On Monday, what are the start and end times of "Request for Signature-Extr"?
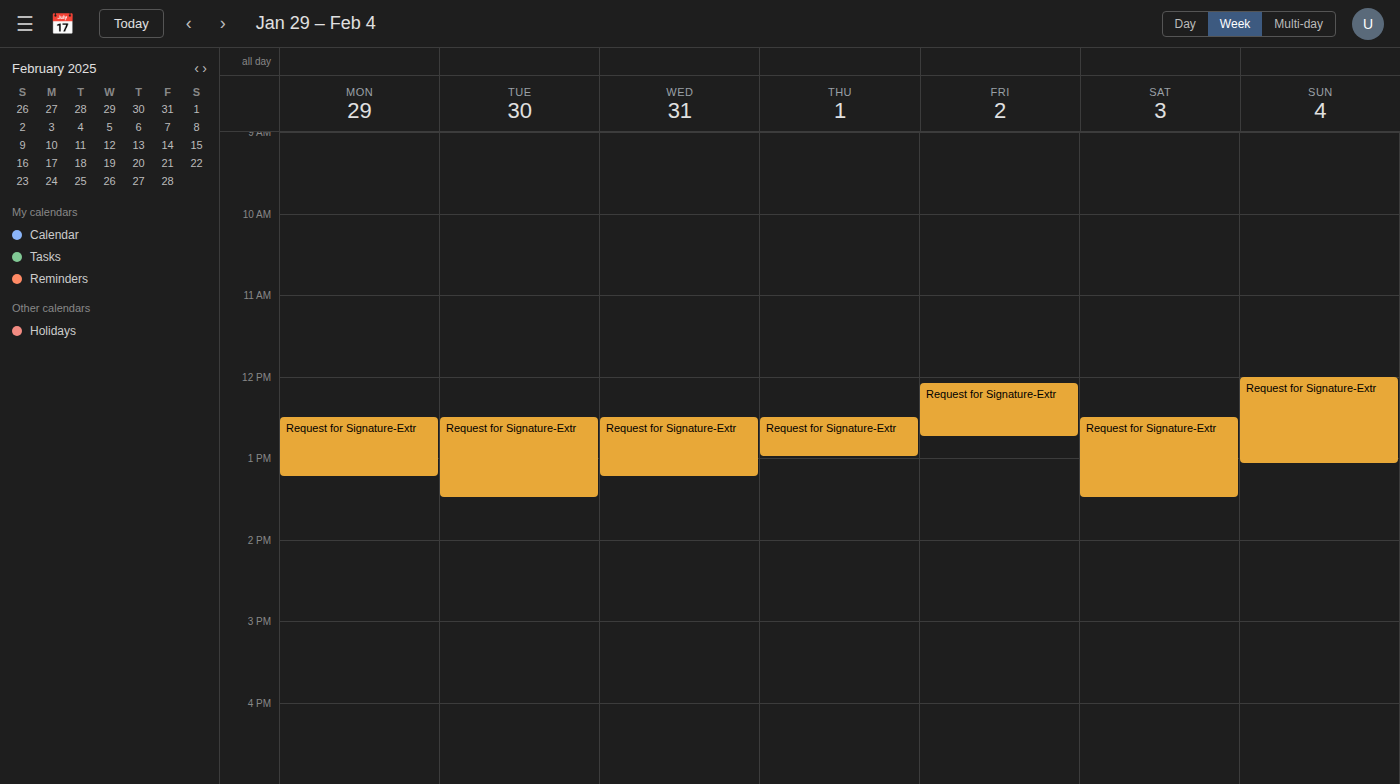
12:30 PM to 1:15 PM